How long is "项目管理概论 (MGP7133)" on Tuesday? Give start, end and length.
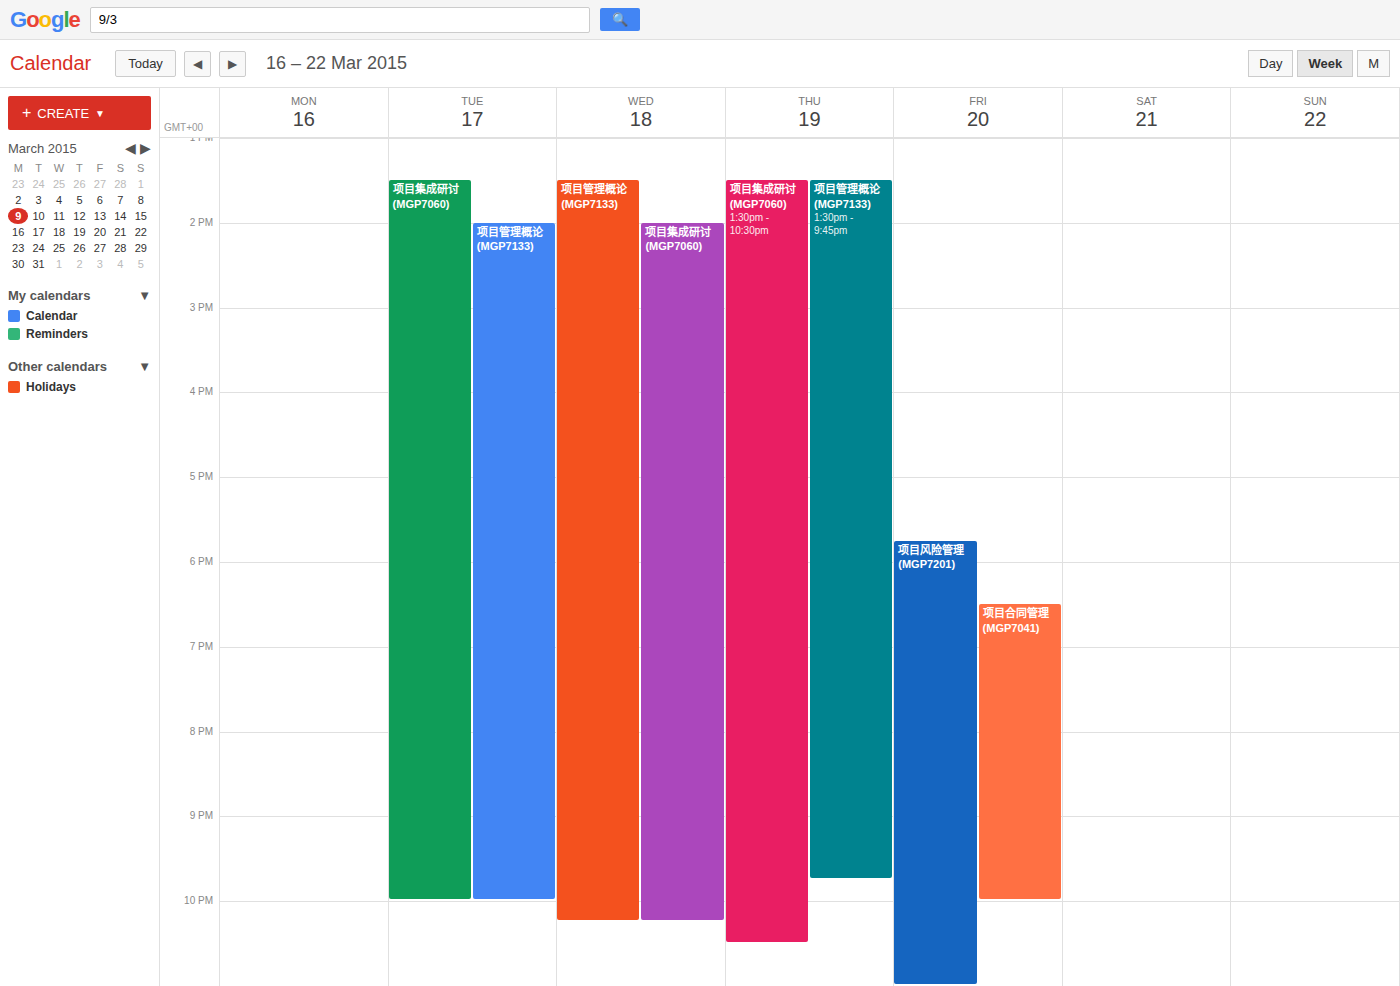
2:00 PM to 10:00 PM, 8 hours